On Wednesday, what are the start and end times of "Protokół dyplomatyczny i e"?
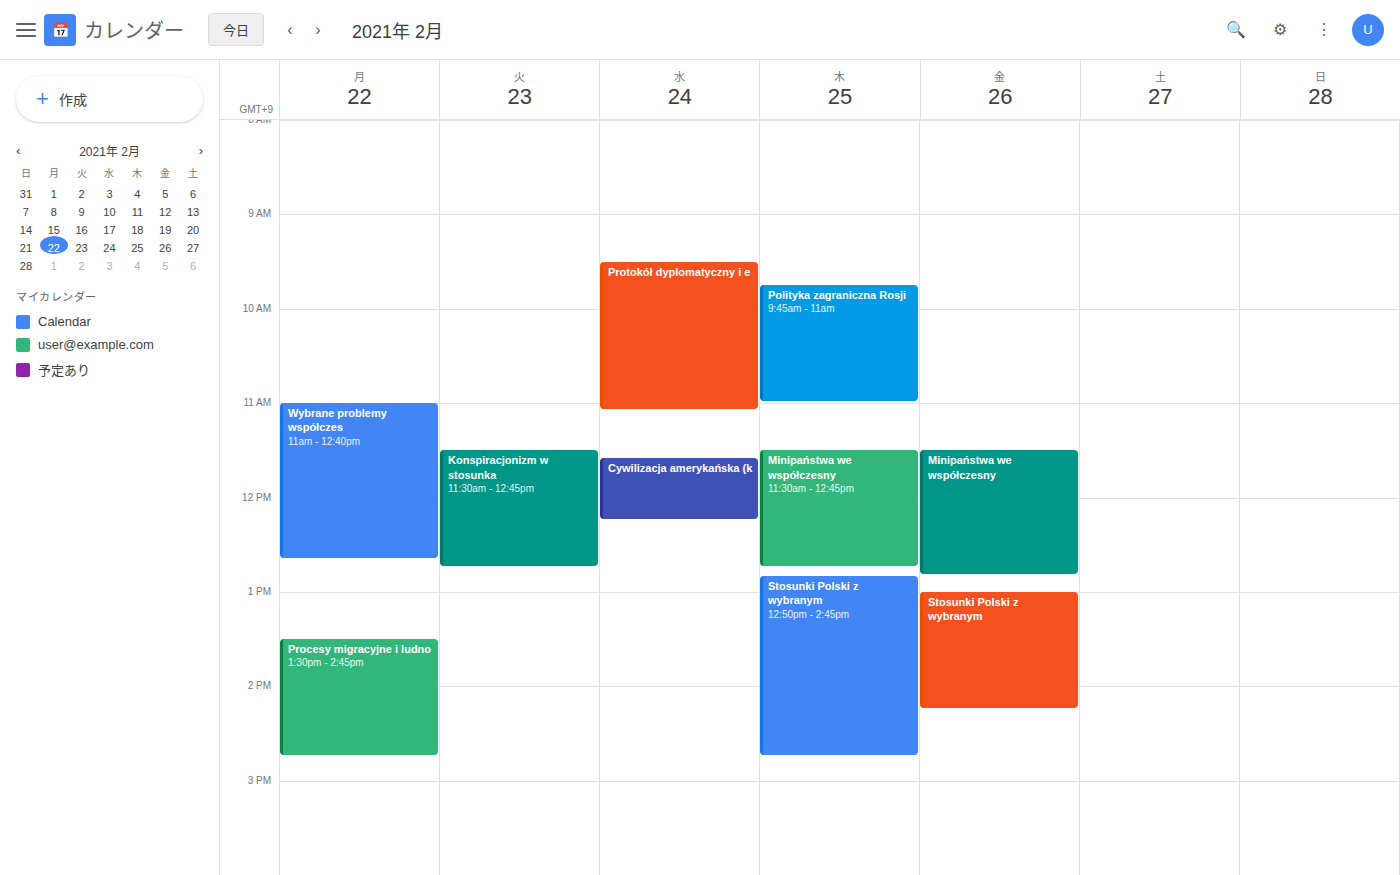
9:30 AM to 11:05 AM